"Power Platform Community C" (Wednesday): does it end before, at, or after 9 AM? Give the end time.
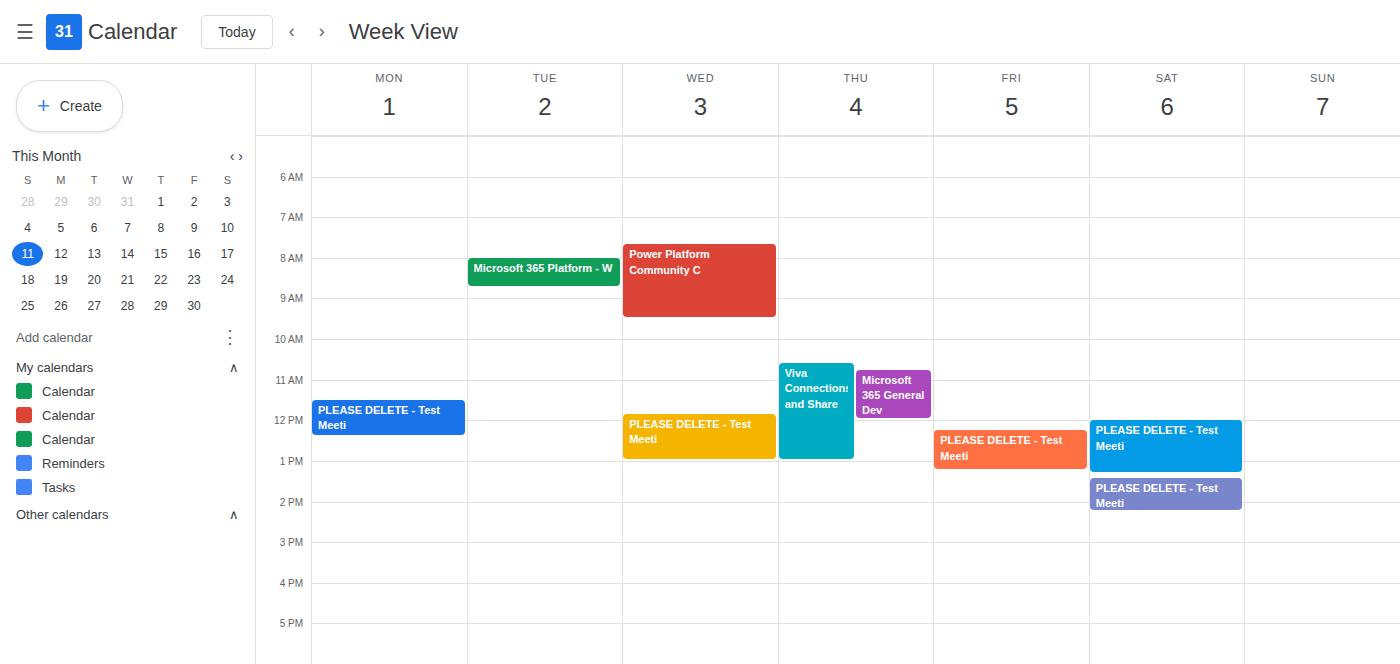
9:30 AM -- after 9 AM, 30 minutes below the 9 AM line.